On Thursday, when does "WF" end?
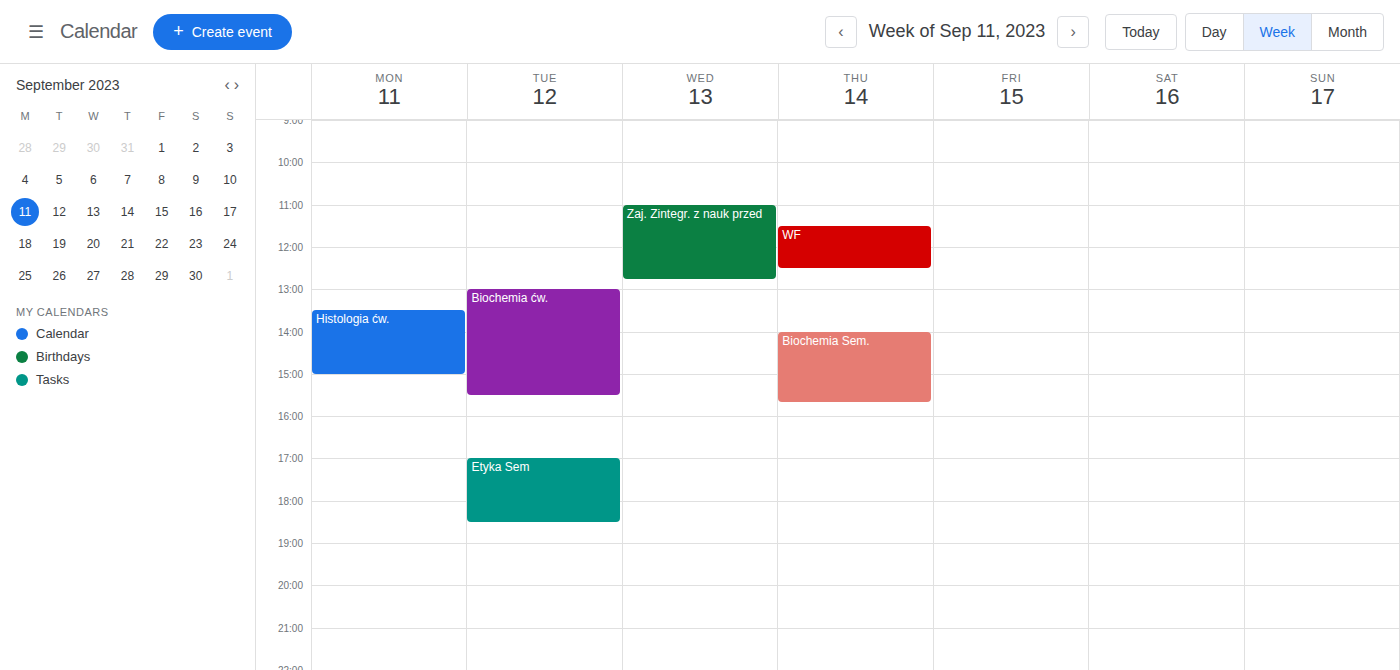
12:30 PM